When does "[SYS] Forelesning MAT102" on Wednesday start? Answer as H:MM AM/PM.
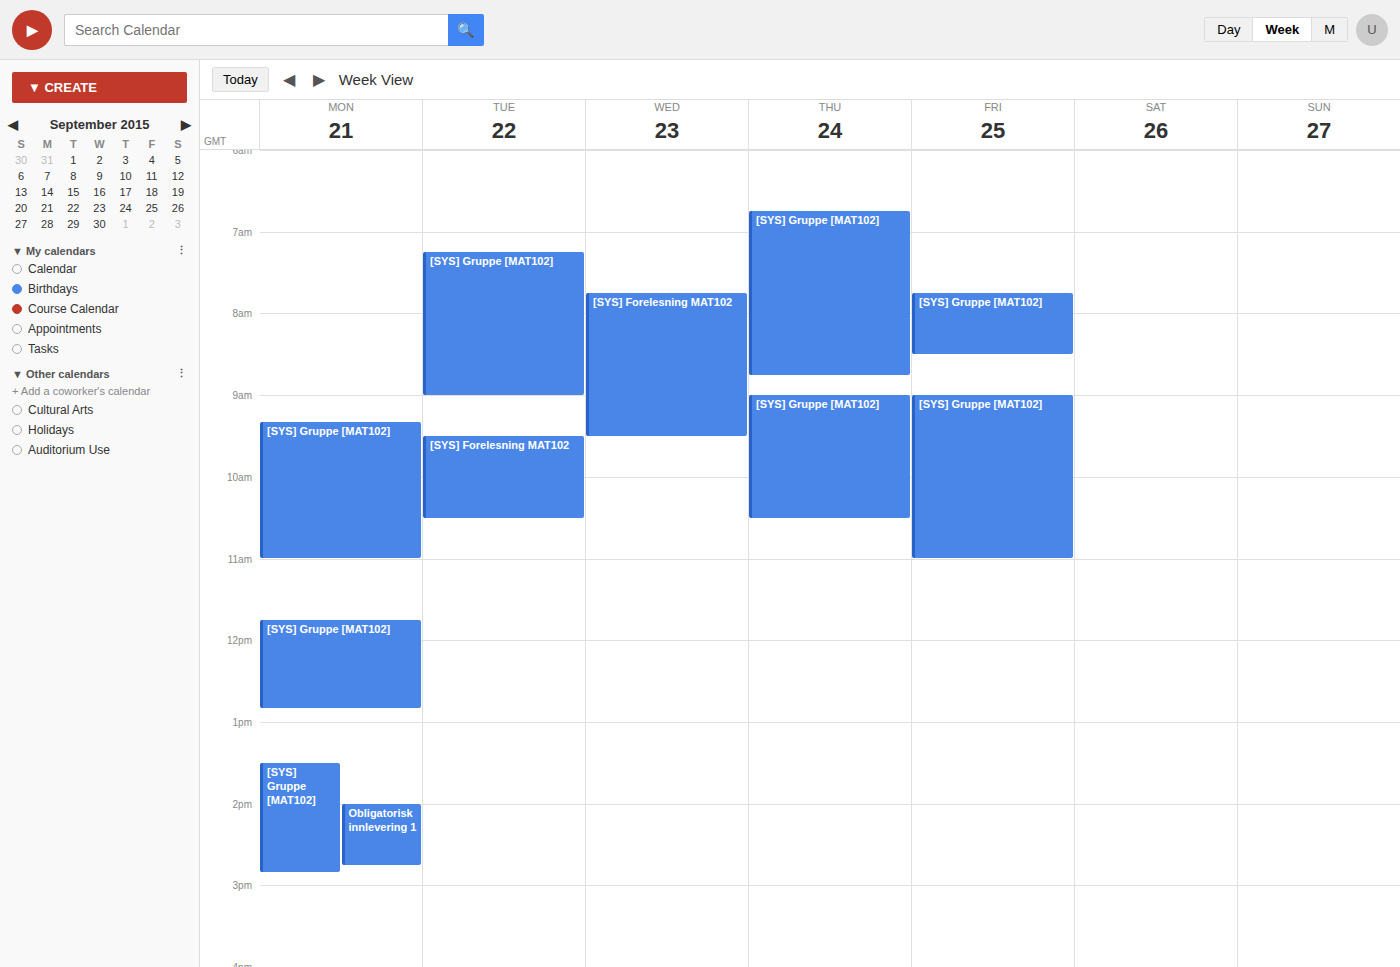
7:45 AM